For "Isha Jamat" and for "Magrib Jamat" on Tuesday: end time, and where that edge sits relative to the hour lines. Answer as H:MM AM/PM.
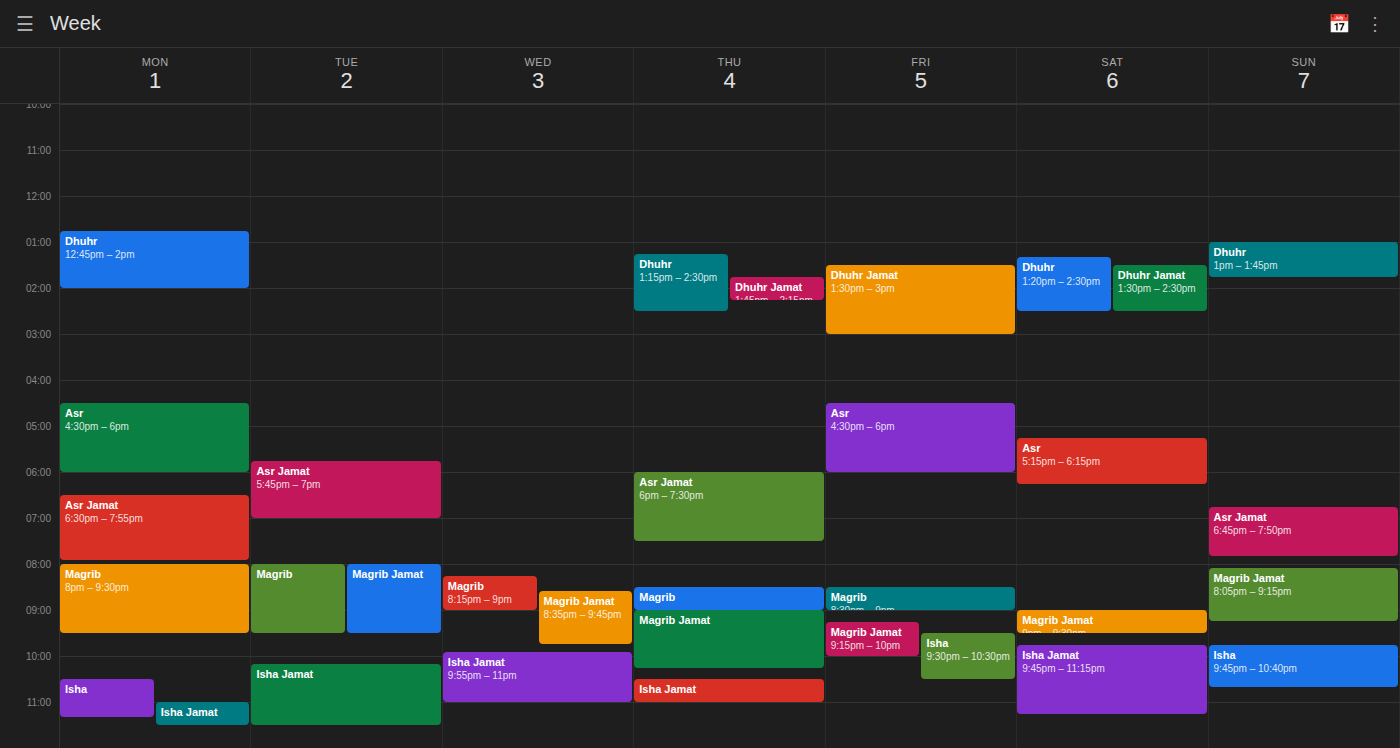
"Isha Jamat": 11:30 PM, halfway between the 11 PM and 12 AM lines. "Magrib Jamat": 9:30 PM, halfway between the 9 PM and 10 PM lines.